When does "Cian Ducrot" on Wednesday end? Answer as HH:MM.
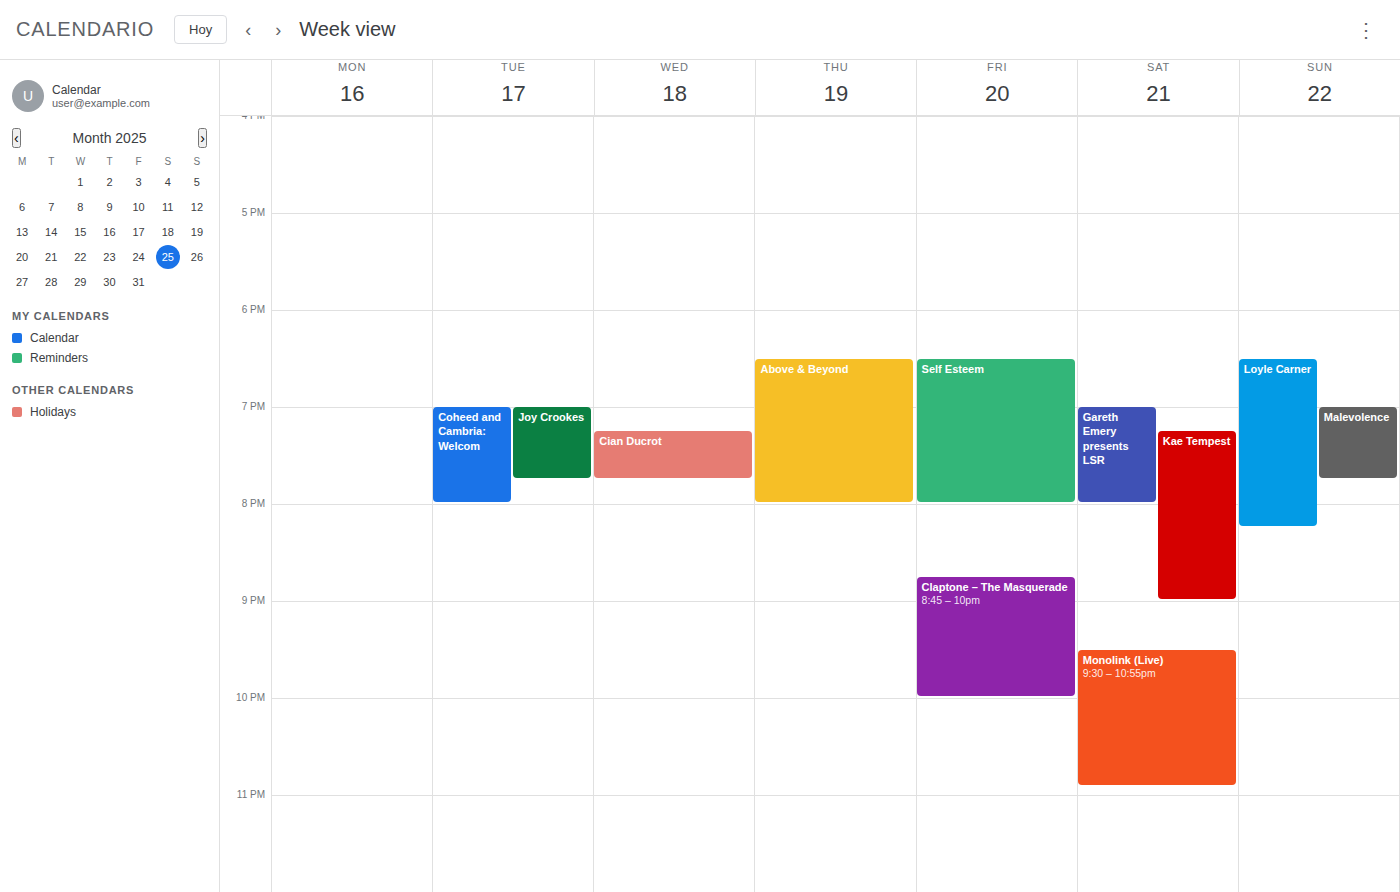
19:45